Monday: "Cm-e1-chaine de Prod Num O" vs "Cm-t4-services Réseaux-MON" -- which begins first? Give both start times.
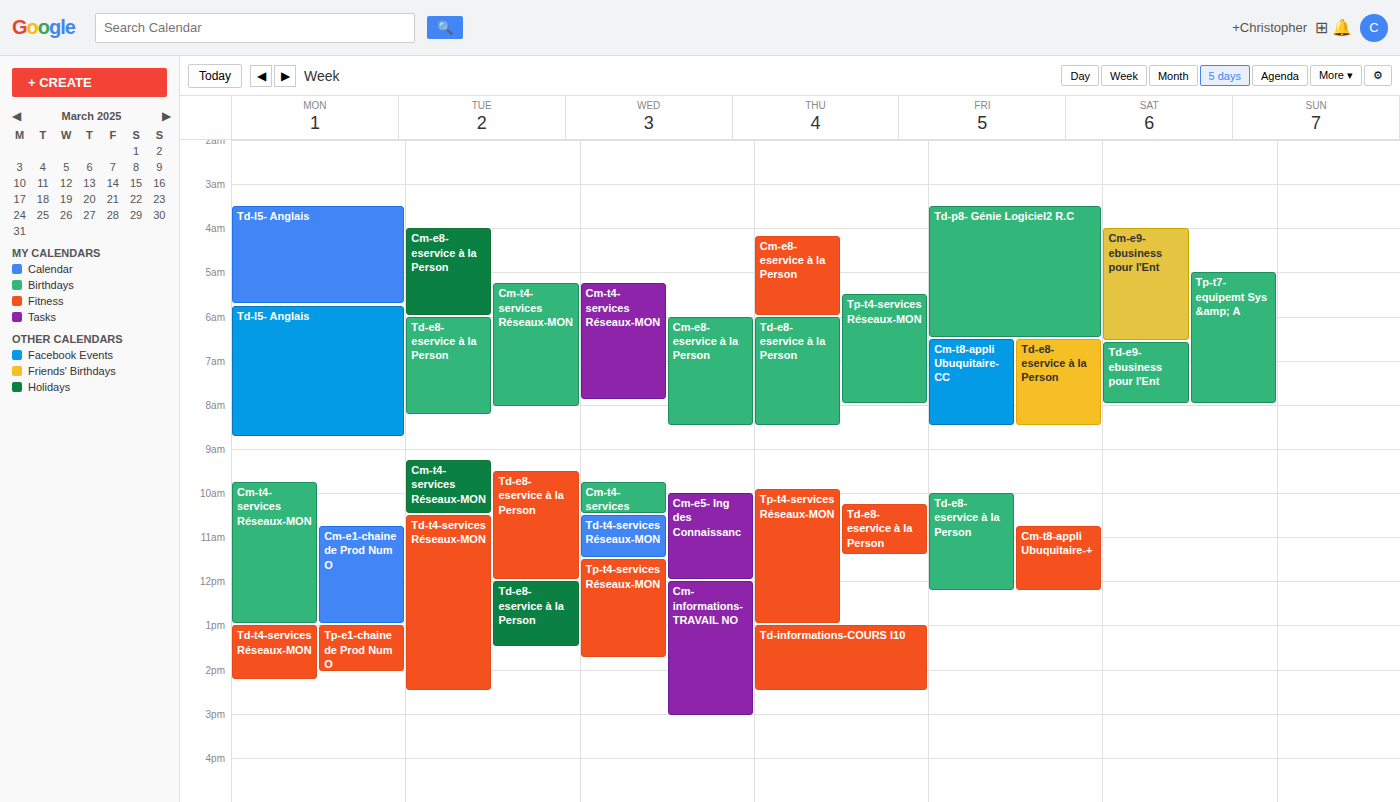
"Cm-t4-services Réseaux-MON" 9:45 AM; "Cm-e1-chaine de Prod Num O" 10:45 AM.